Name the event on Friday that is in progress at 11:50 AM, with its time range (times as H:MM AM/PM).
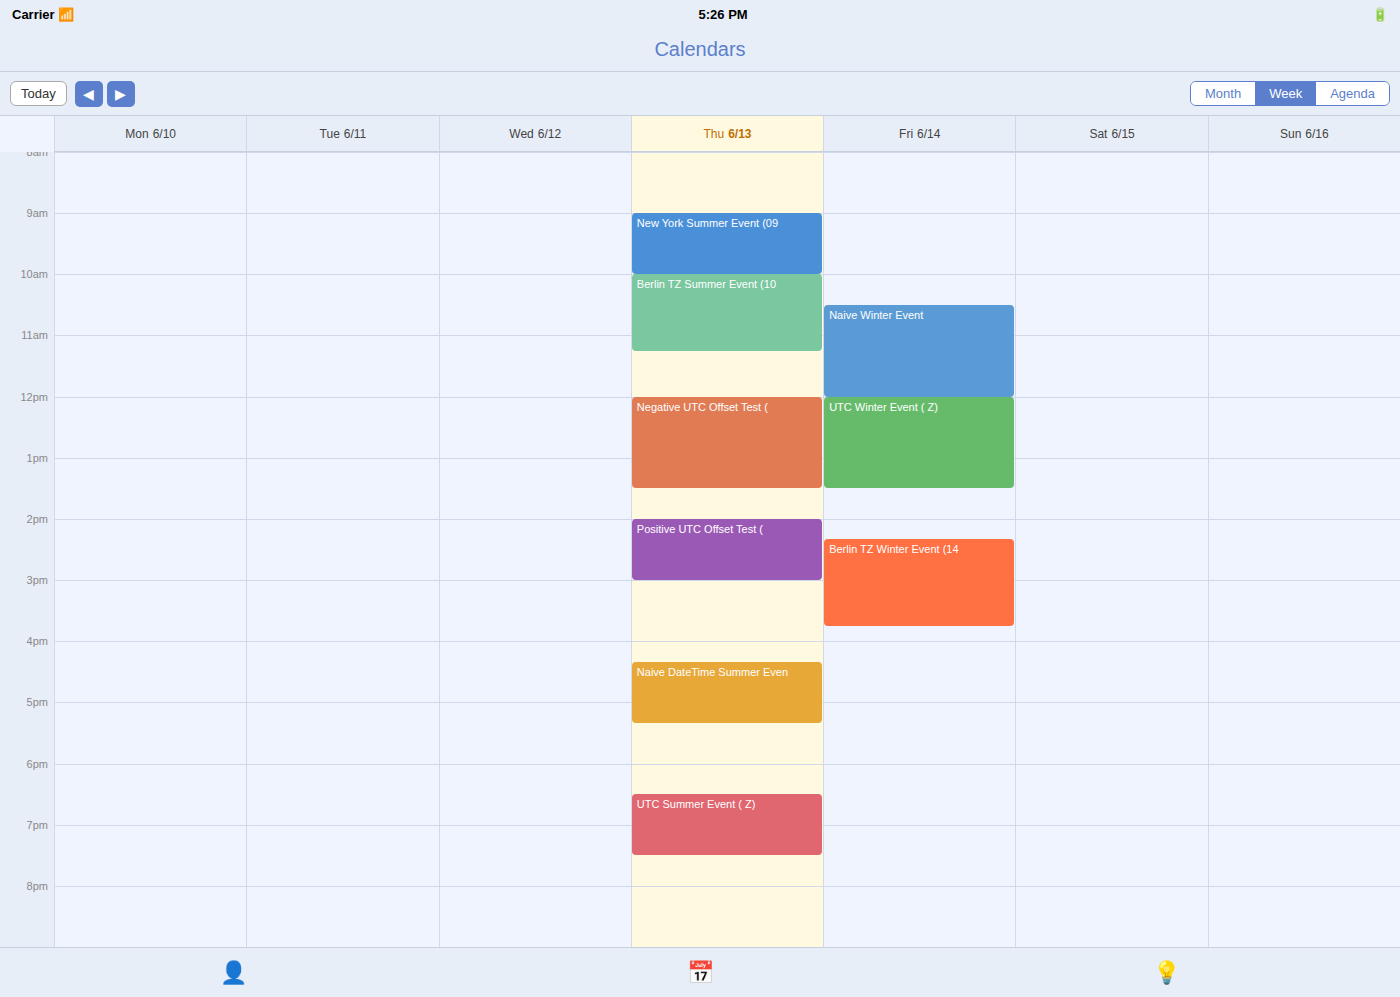
"Naive Winter Event", 10:30 AM to 12:00 PM